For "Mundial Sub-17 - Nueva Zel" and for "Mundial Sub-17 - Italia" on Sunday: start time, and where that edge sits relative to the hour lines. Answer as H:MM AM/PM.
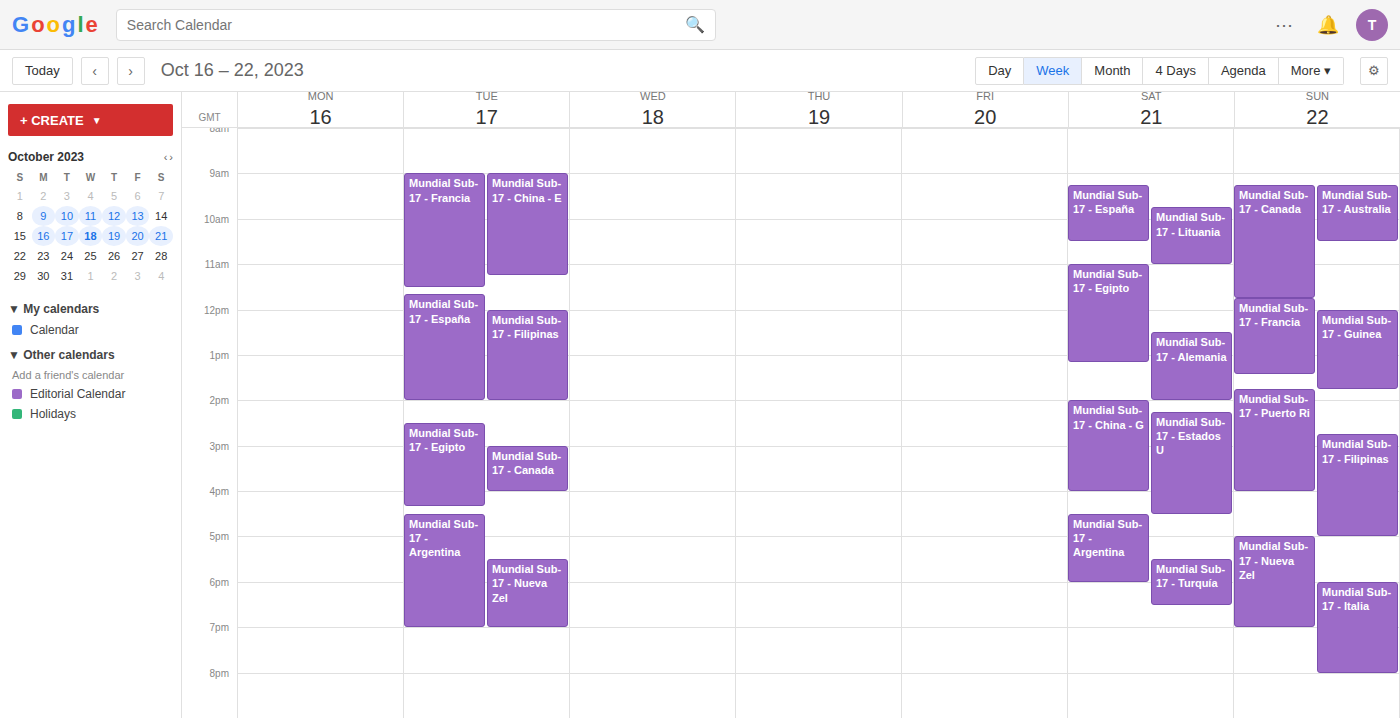
"Mundial Sub-17 - Nueva Zel": 5:00 PM, exactly on the 5 PM line. "Mundial Sub-17 - Italia": 6:00 PM, exactly on the 6 PM line.